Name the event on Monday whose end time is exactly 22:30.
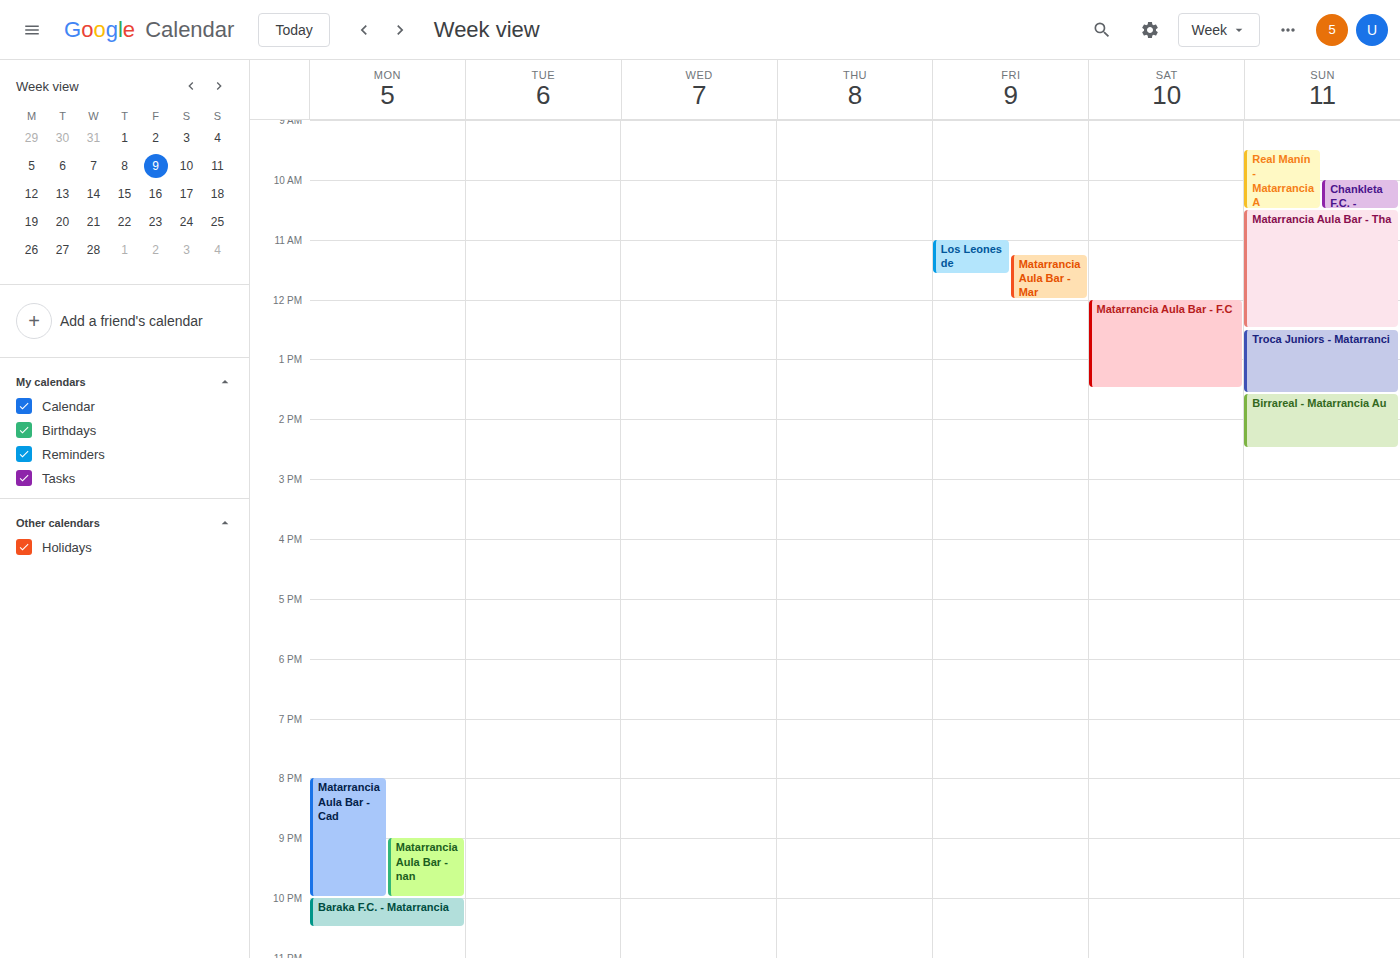
"Baraka F.C. - Matarrancia"